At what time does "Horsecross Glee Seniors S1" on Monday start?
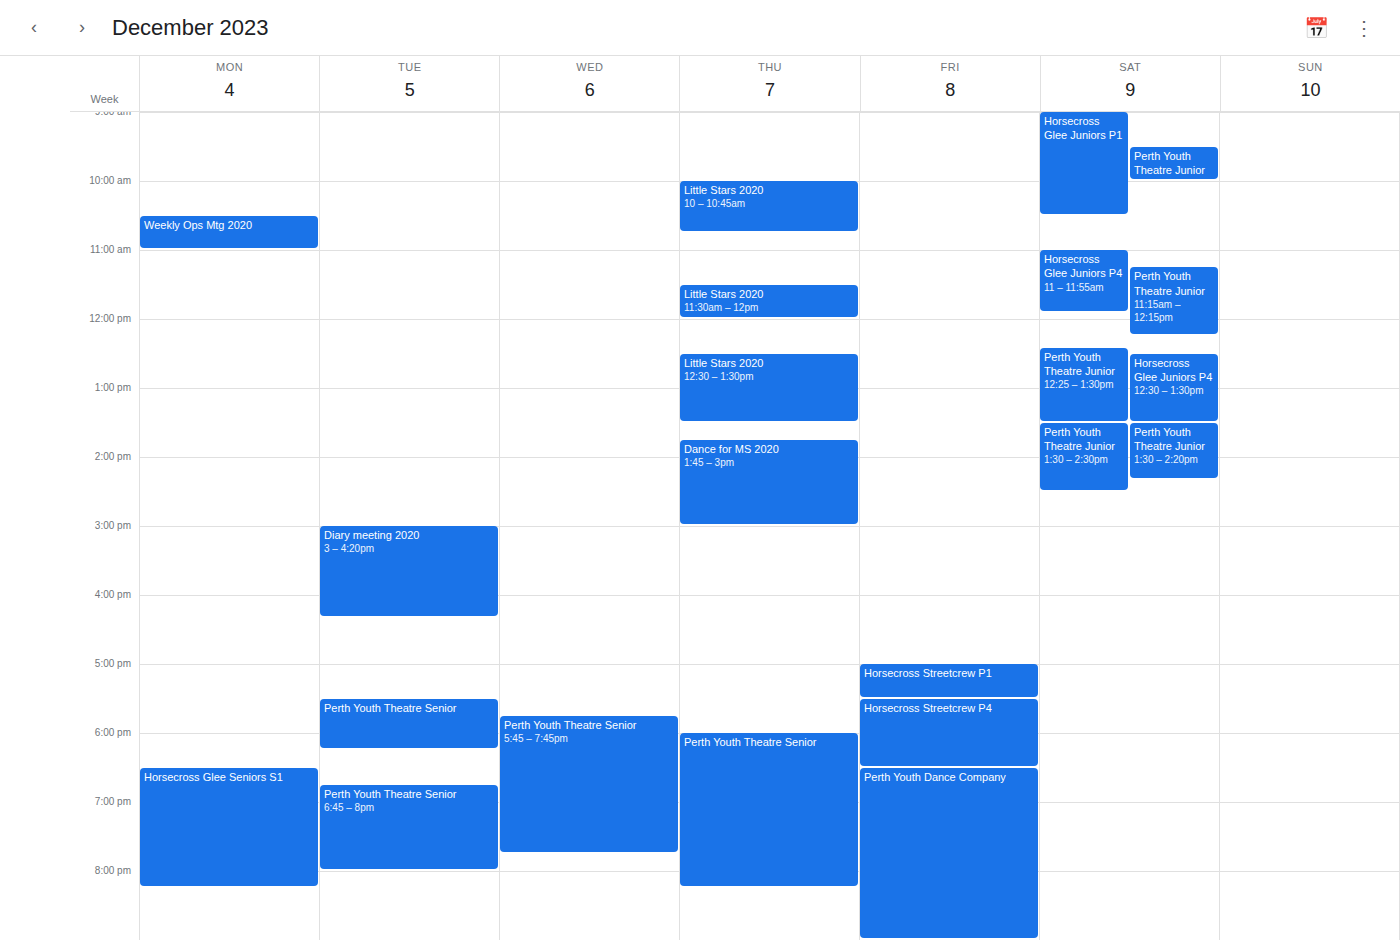
18:30